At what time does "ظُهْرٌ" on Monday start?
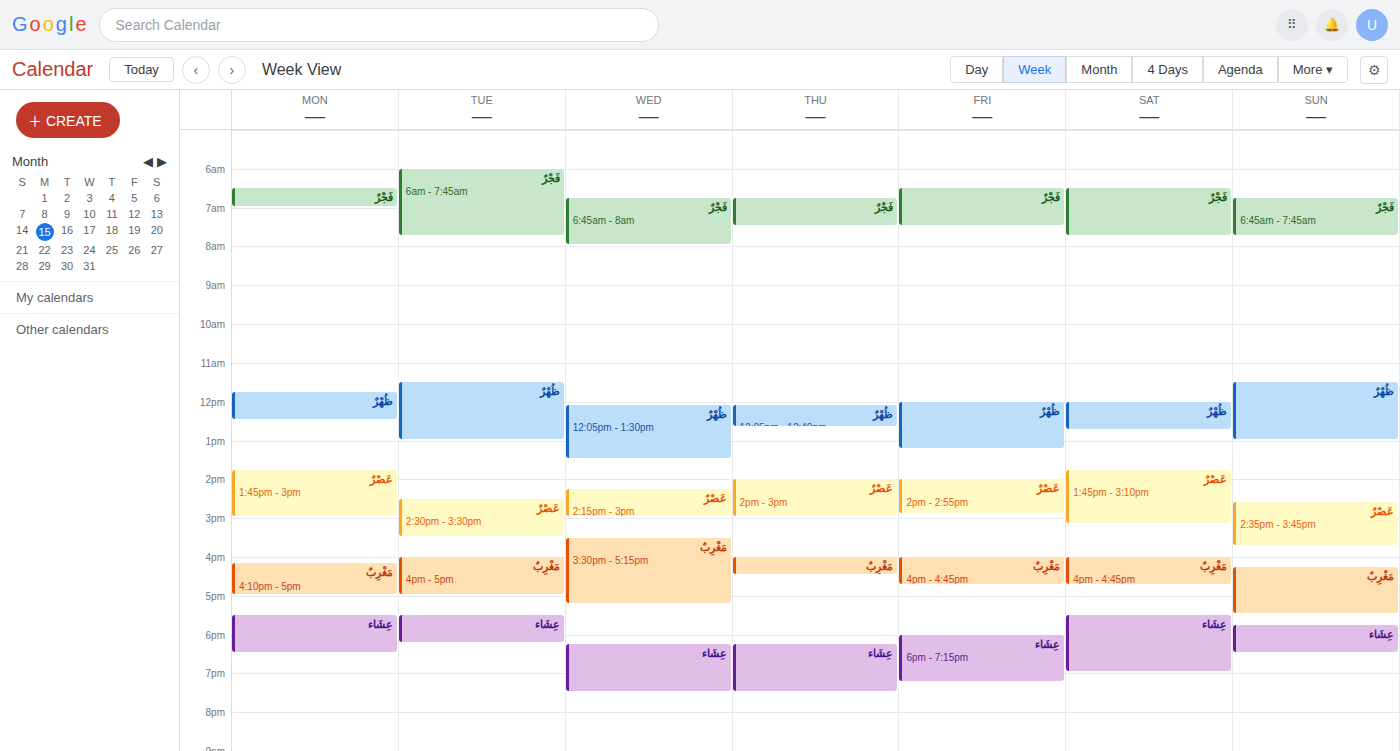
11:45 AM